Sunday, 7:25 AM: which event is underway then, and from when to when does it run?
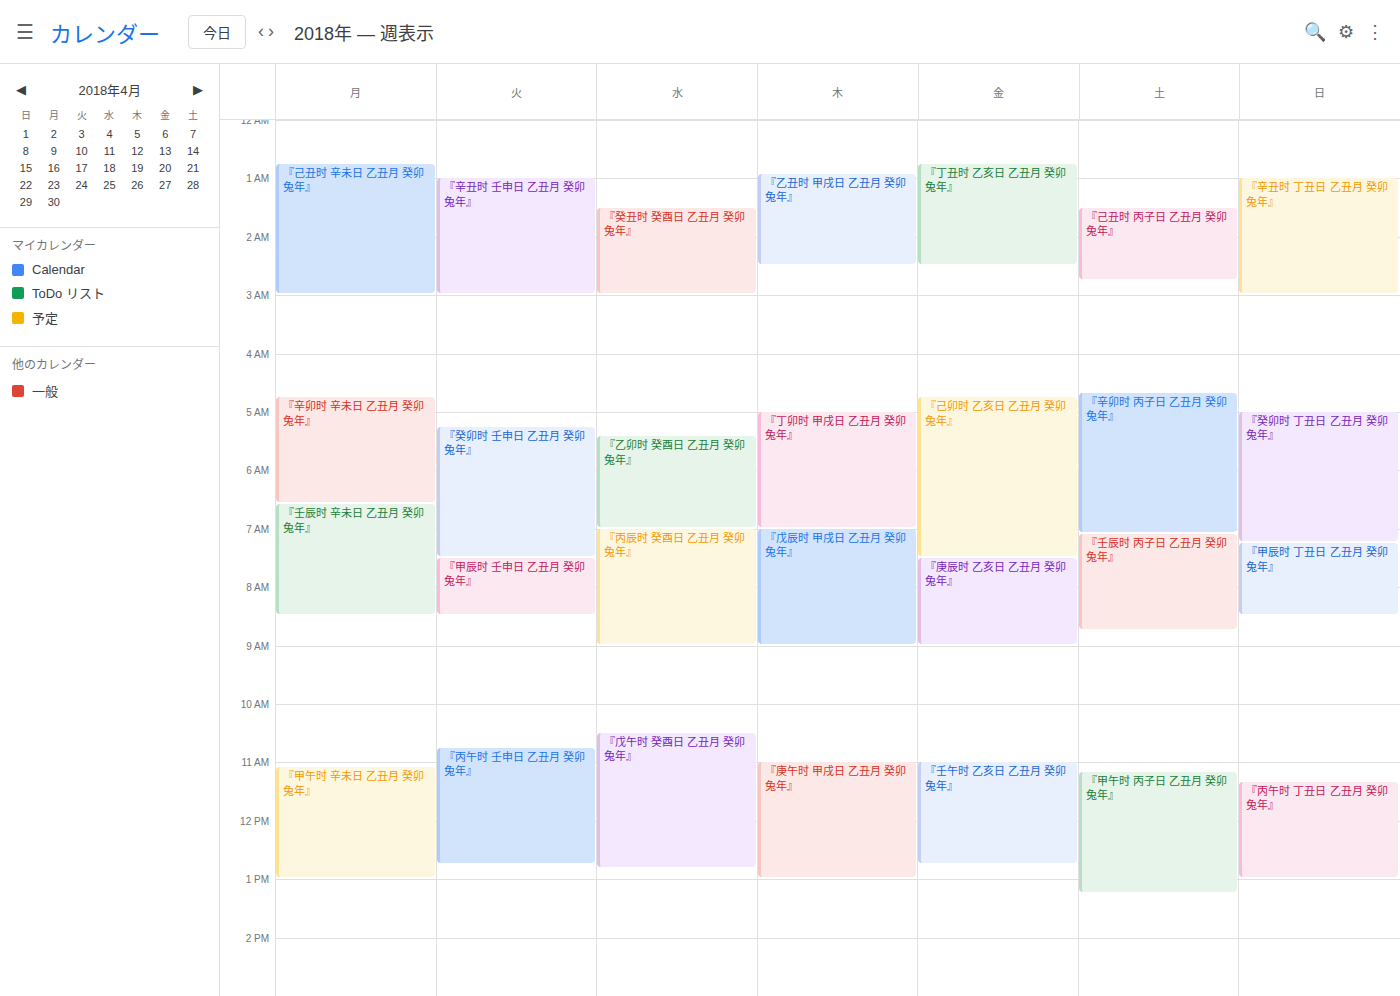
"『甲辰时 丁丑日 乙丑月 癸卯兔年』", 7:15 AM to 8:30 AM